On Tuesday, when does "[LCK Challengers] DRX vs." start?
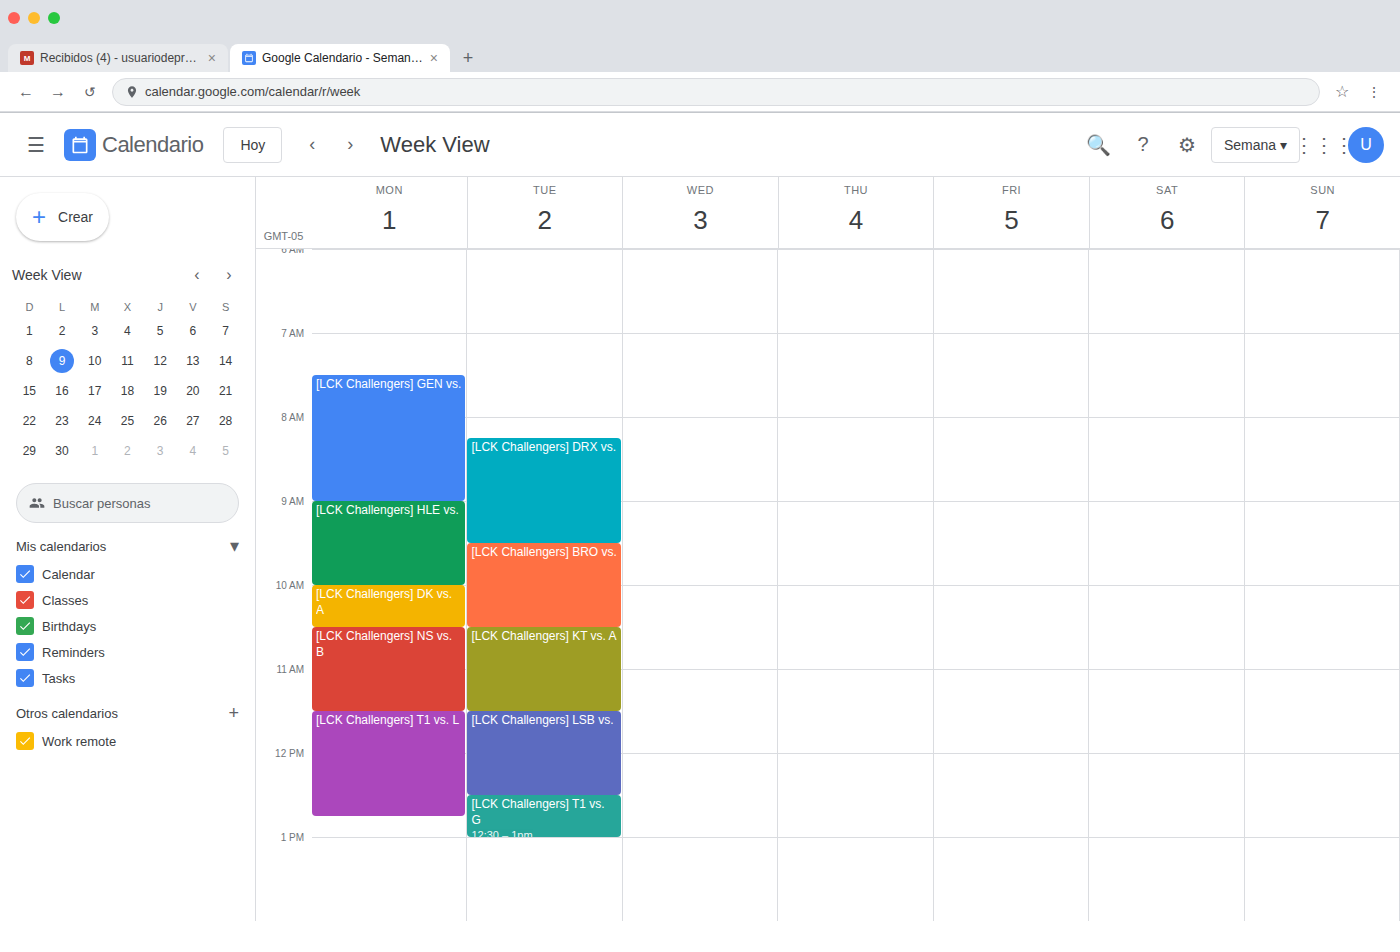
8:15 AM